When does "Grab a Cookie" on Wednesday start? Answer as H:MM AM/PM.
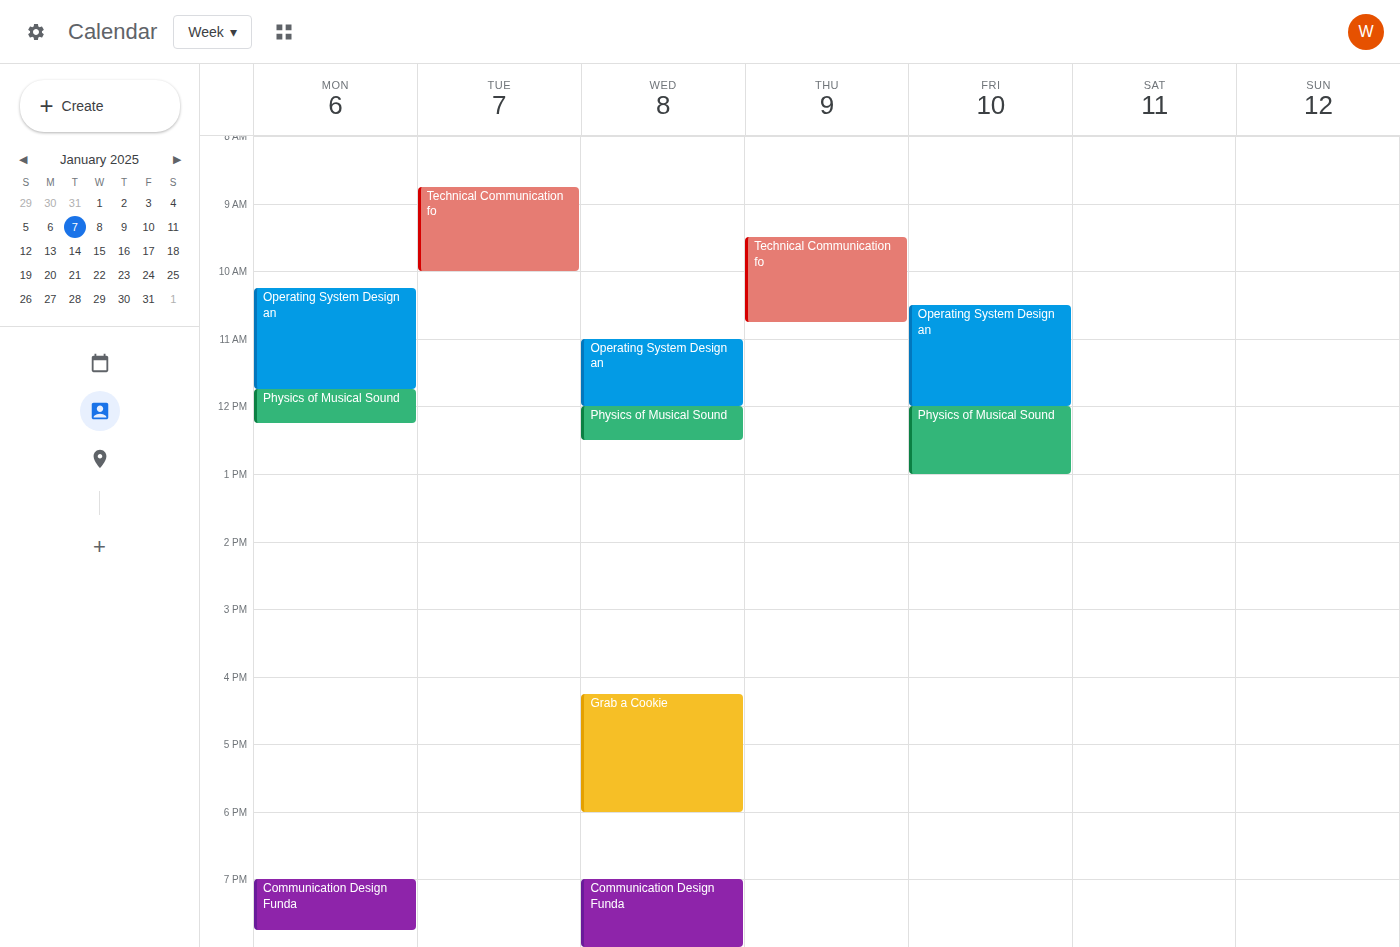
4:15 PM